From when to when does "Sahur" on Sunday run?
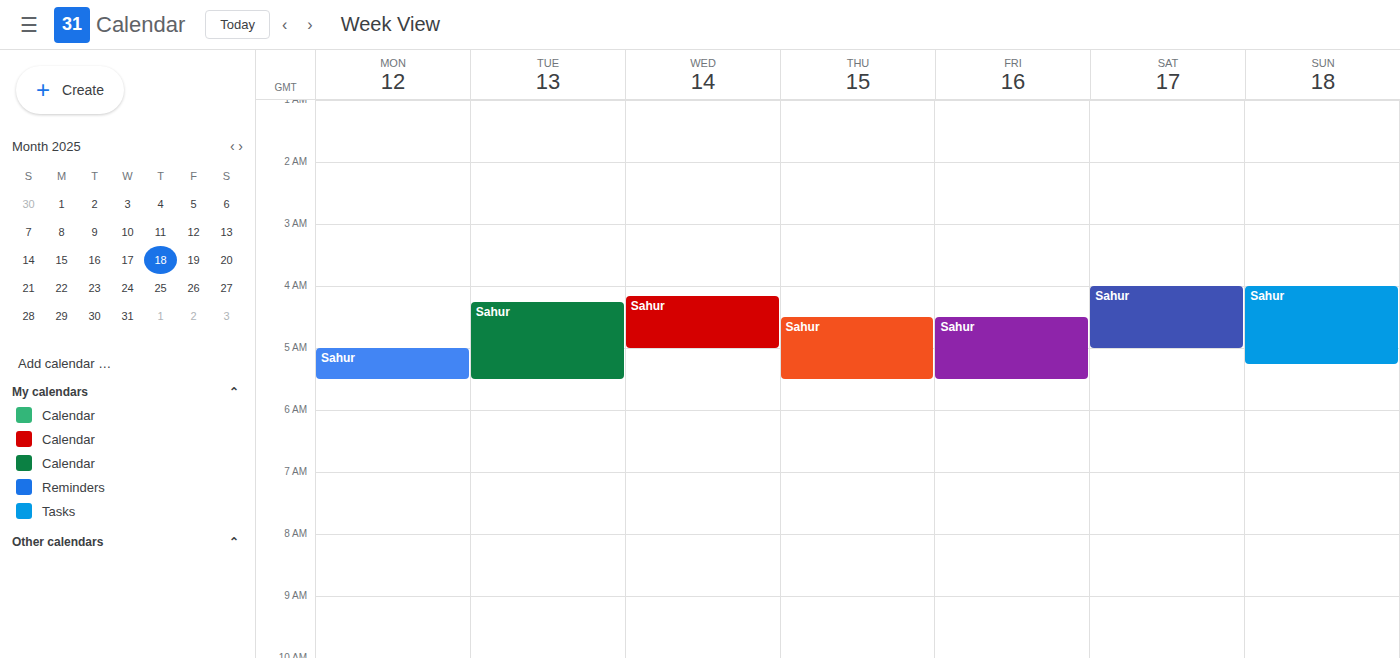
4:00 AM to 5:15 AM